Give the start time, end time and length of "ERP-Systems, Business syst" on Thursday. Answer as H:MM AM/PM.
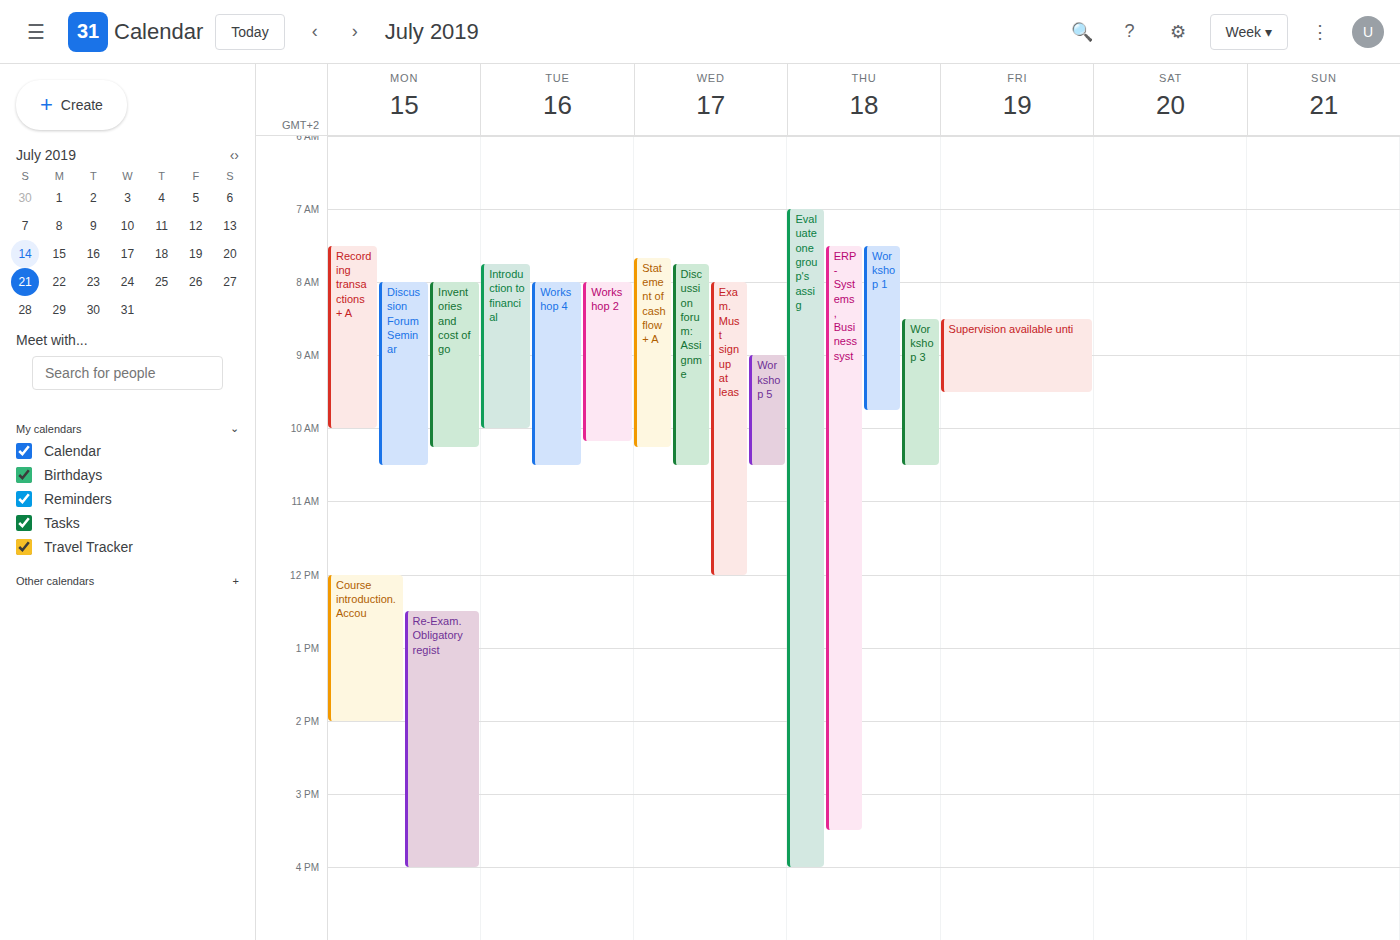
7:30 AM to 3:30 PM, 8 hours